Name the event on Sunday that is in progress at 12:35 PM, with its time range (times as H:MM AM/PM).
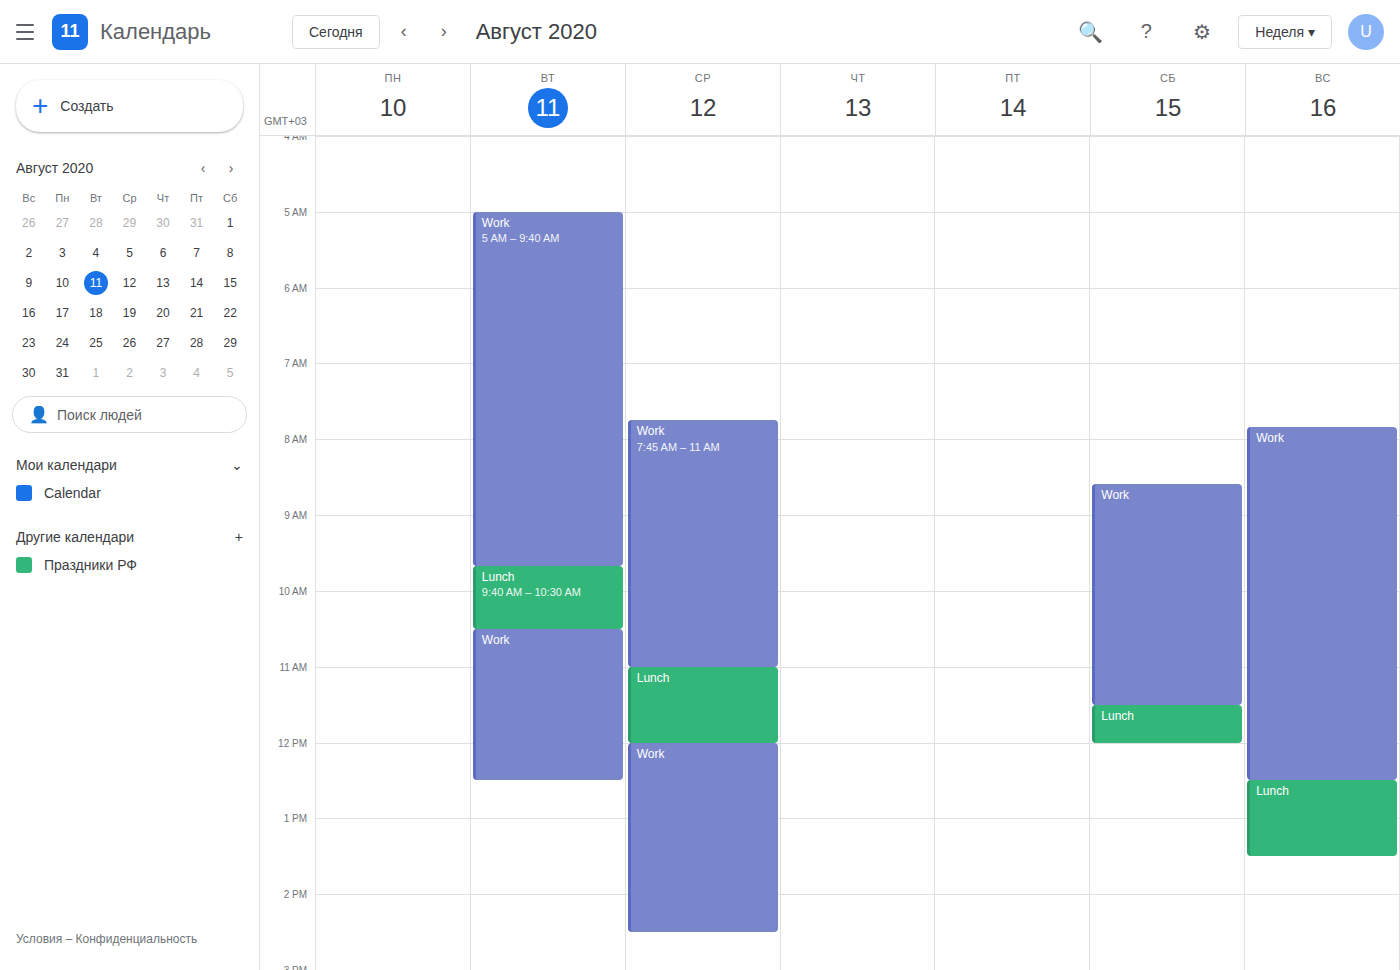
"Lunch", 12:30 PM to 1:30 PM